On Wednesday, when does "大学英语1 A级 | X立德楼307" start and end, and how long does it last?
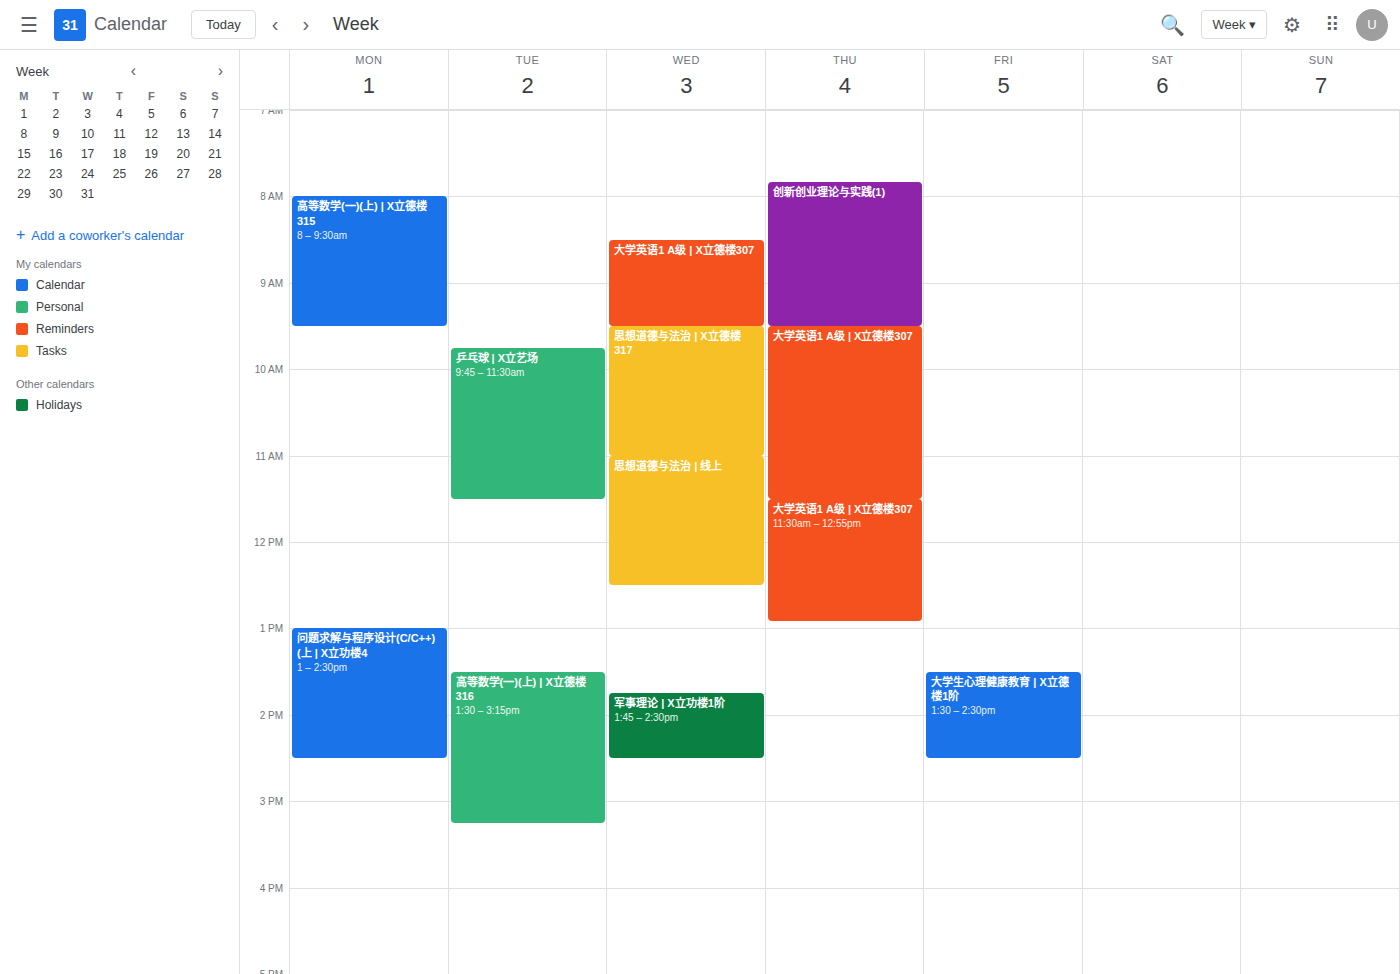
8:30 AM to 9:30 AM, 1 hour